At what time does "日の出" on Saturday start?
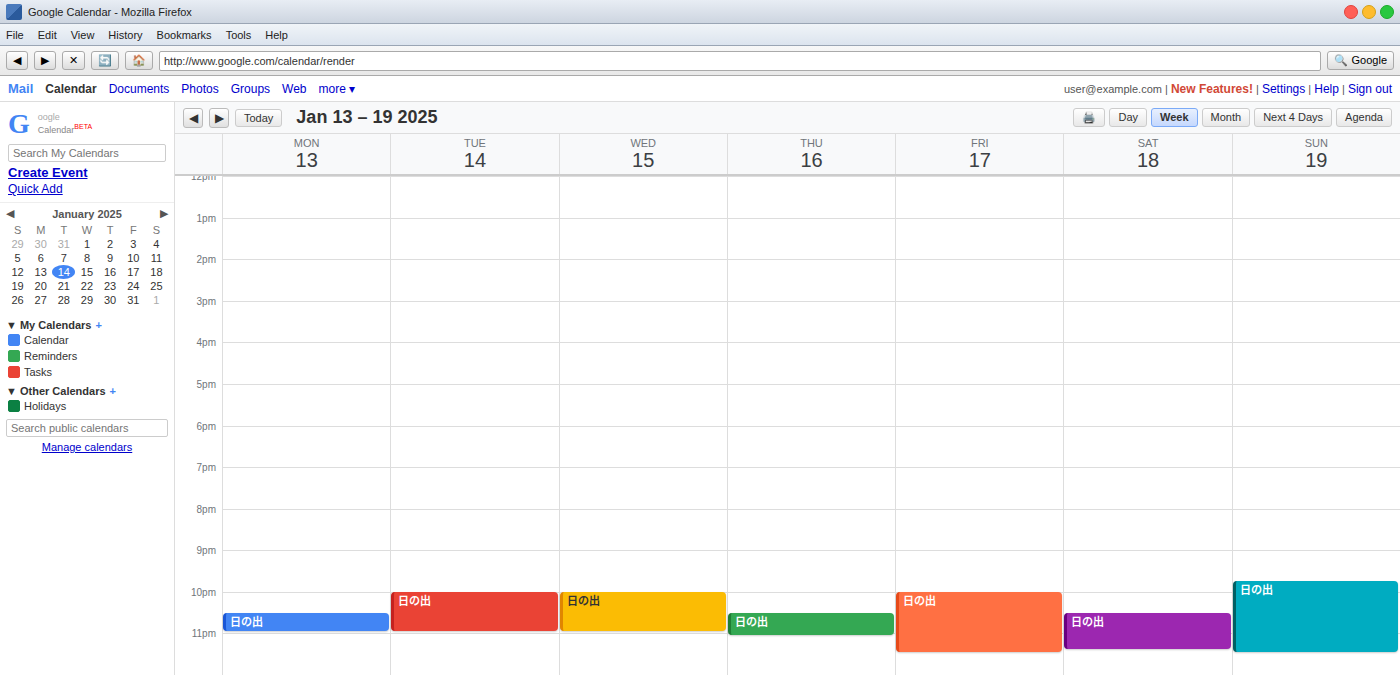
10:30 PM